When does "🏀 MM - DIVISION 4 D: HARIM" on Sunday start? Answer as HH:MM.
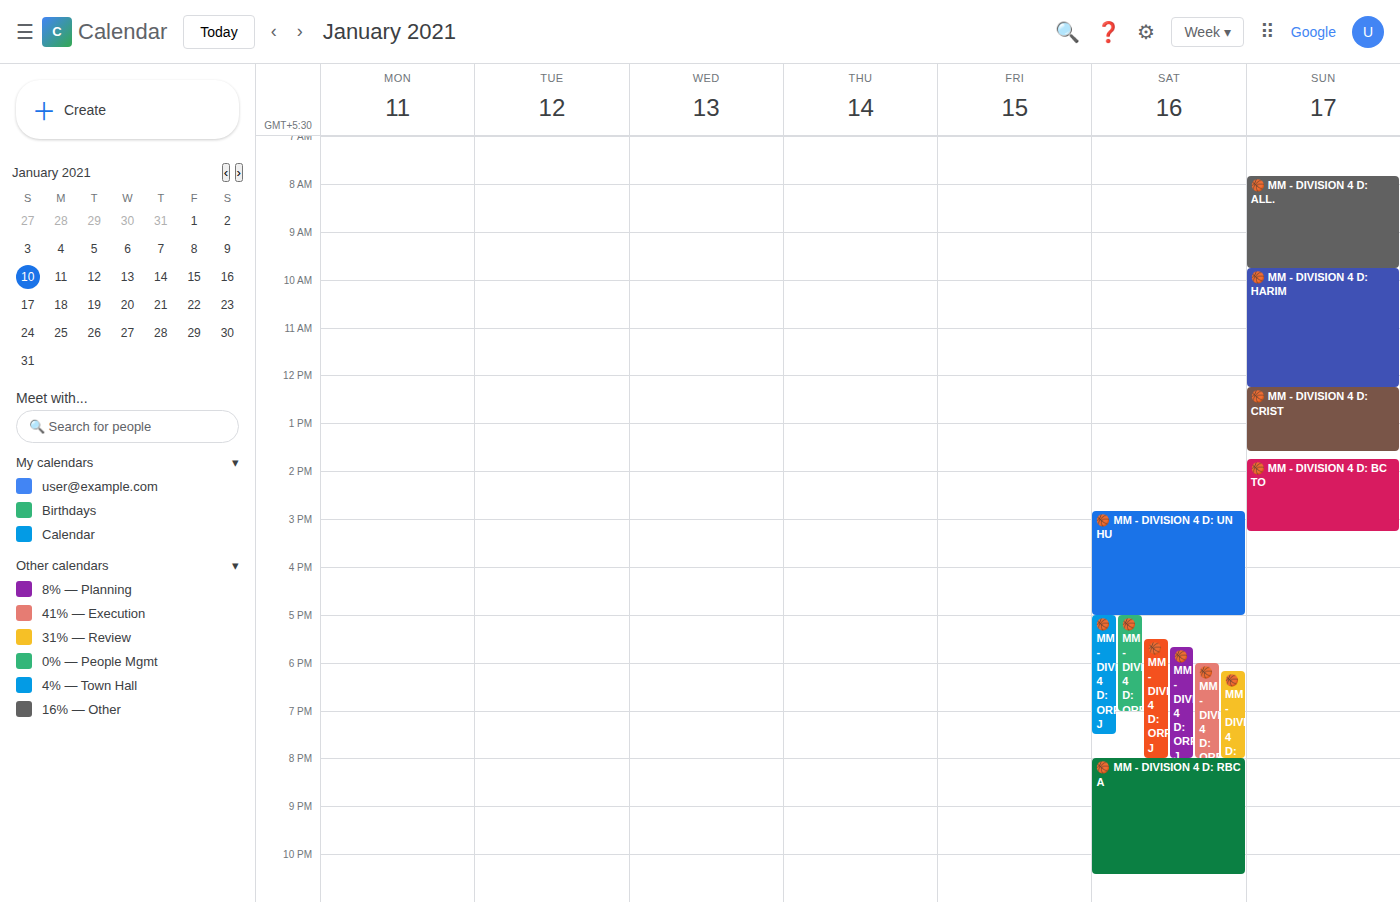
09:45